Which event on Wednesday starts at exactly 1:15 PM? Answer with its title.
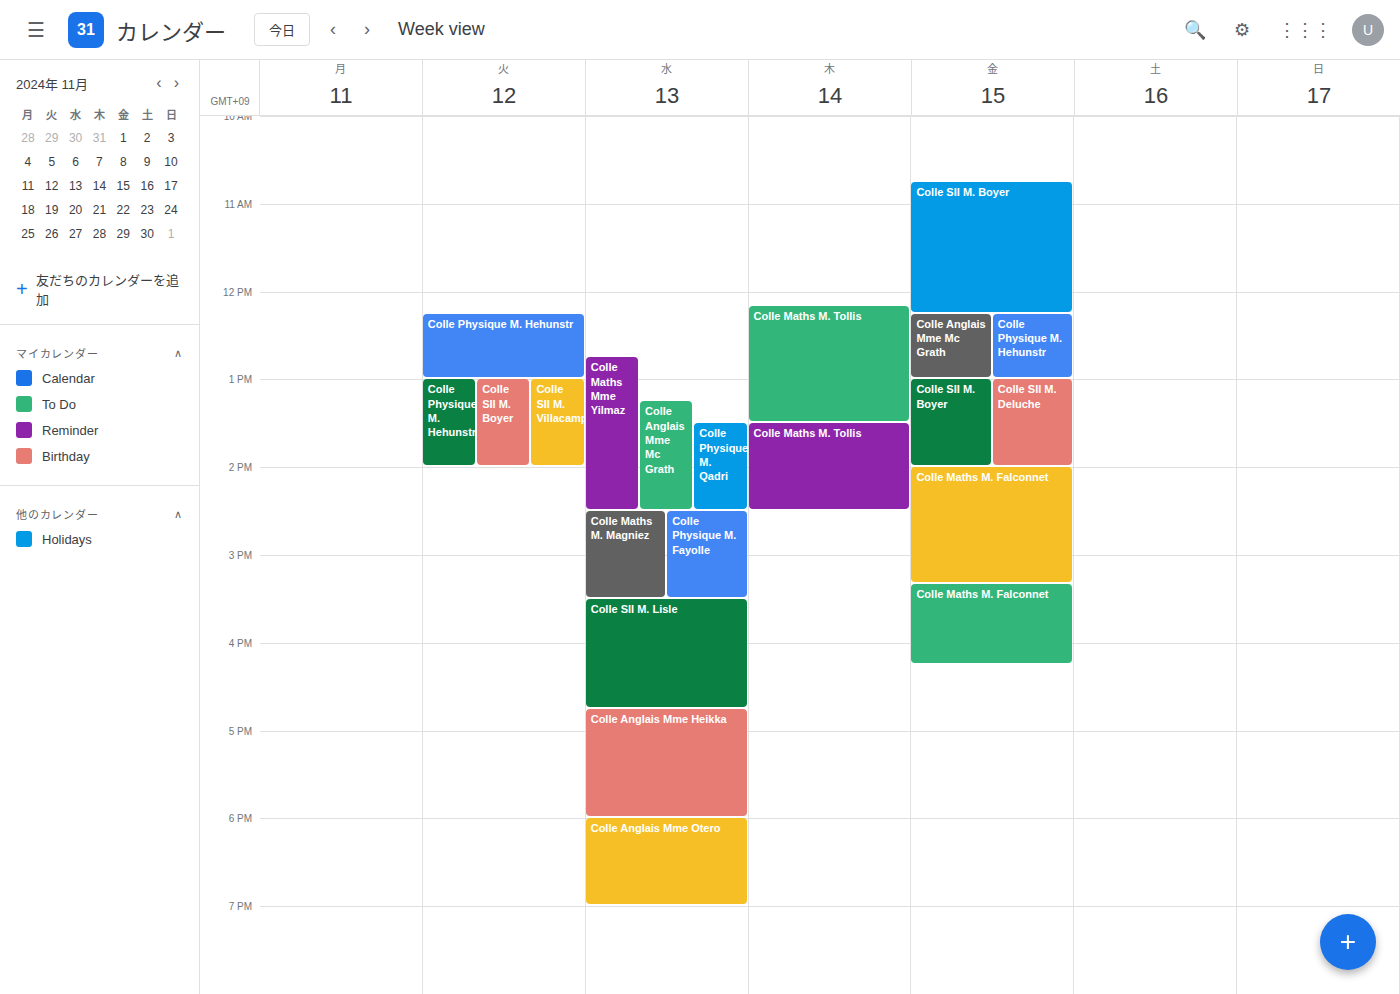
"Colle Anglais Mme Mc Grath"